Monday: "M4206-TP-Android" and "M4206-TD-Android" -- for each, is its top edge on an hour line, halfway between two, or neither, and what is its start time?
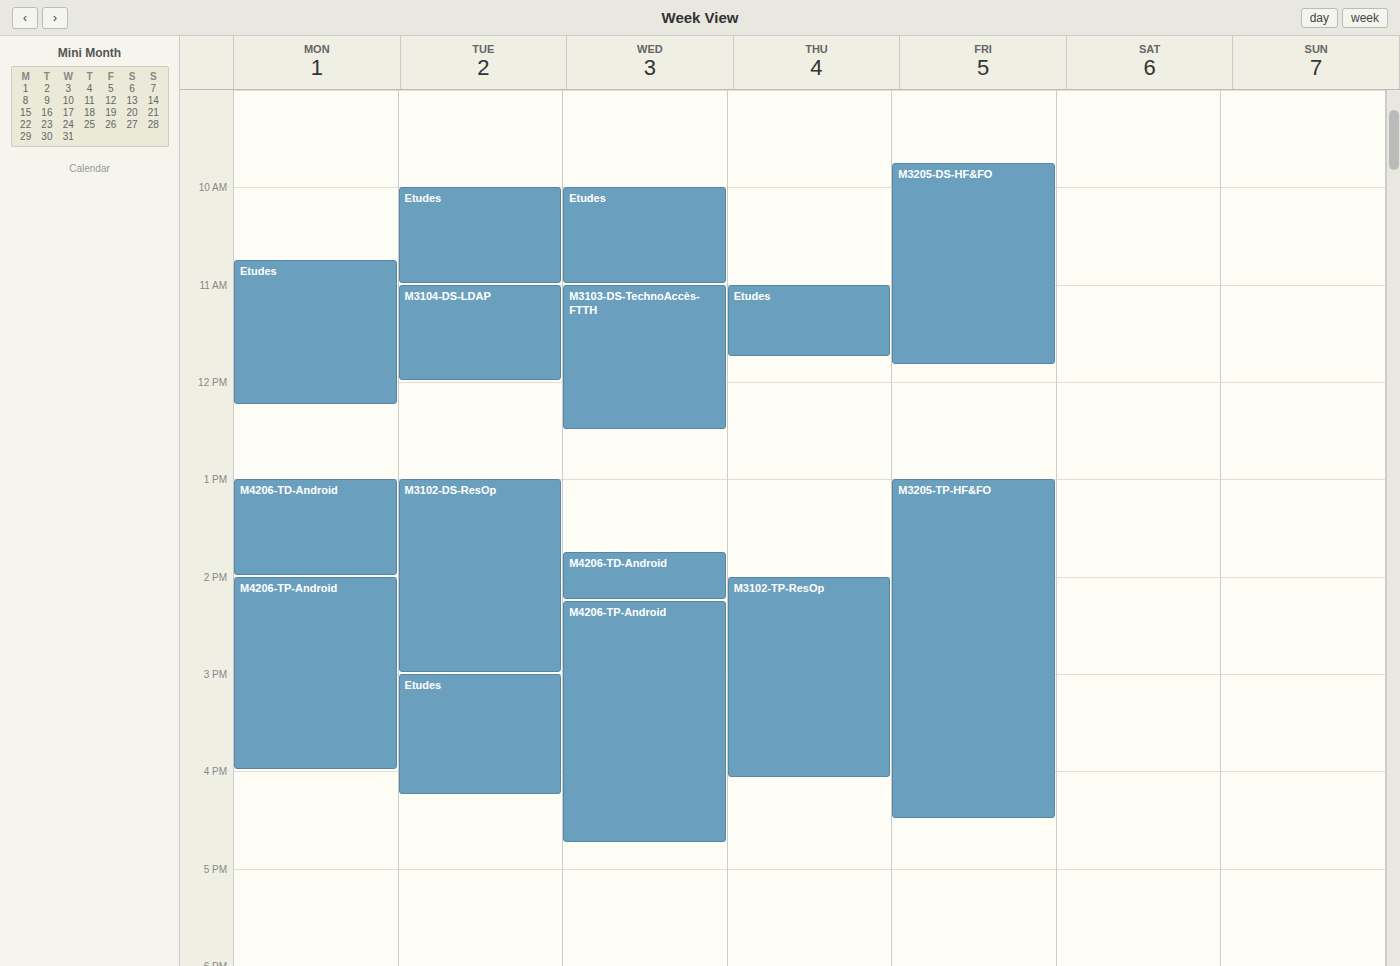
"M4206-TP-Android": 2:00 PM, exactly on the 2 PM line. "M4206-TD-Android": 1:00 PM, exactly on the 1 PM line.